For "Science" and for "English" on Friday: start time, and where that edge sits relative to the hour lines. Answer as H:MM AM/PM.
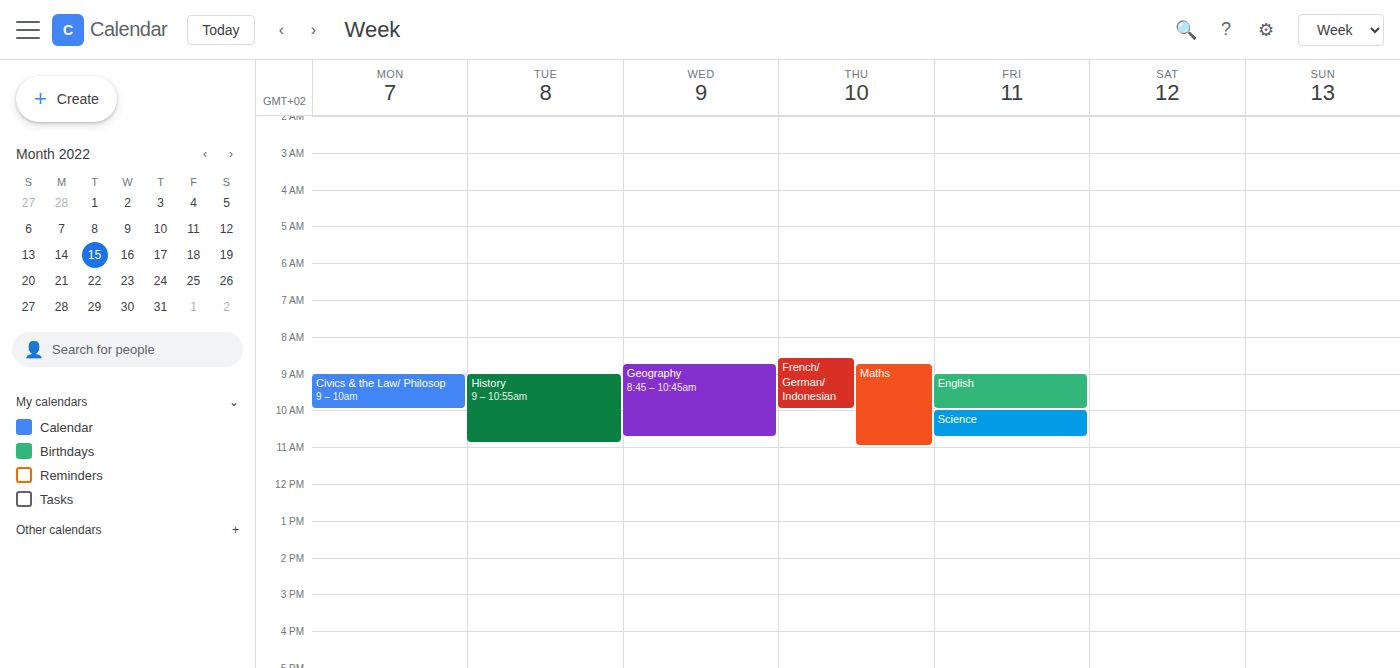
"Science": 10:00 AM, exactly on the 10 AM line. "English": 9:00 AM, exactly on the 9 AM line.